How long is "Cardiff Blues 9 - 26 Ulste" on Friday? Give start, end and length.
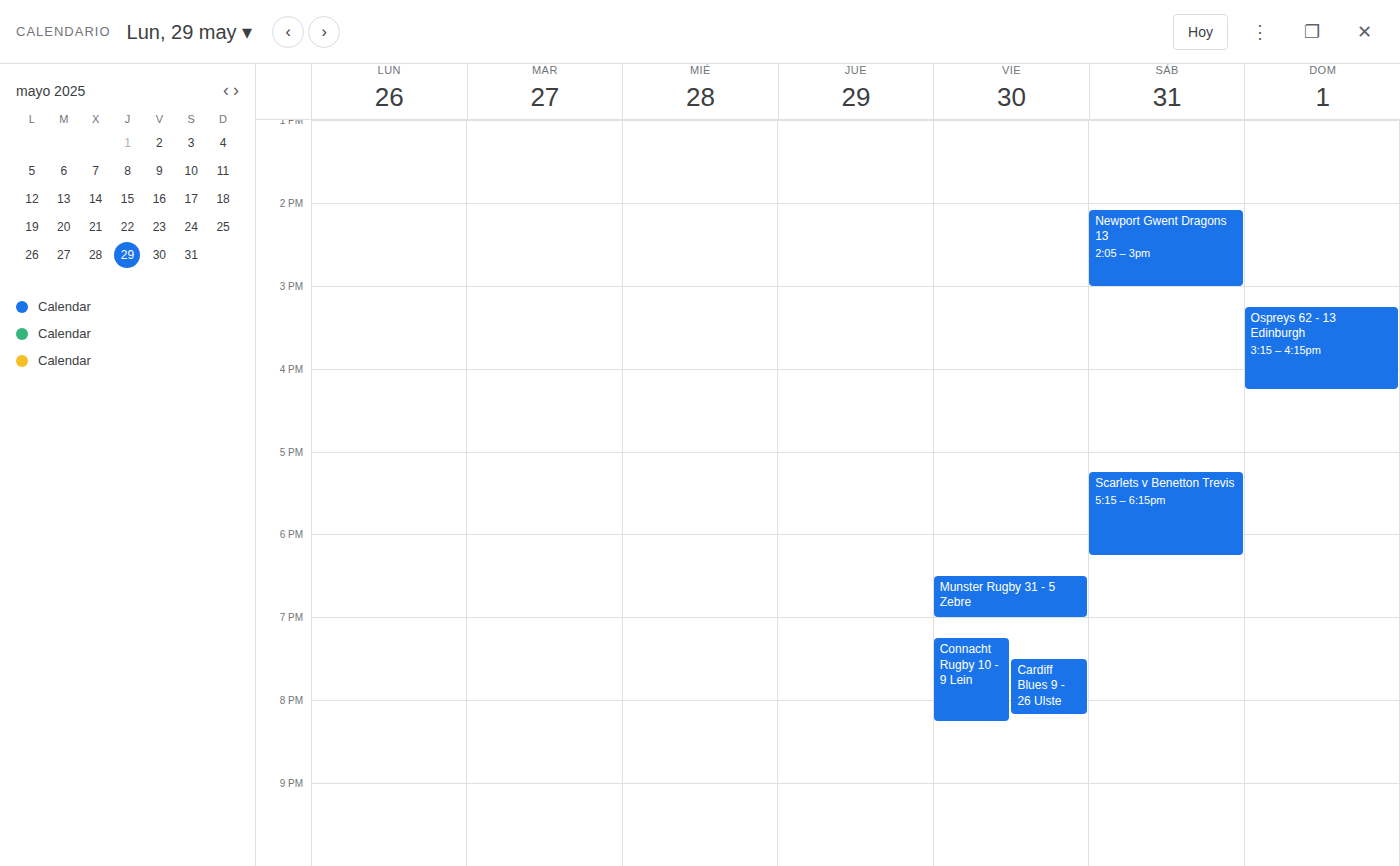
7:30 PM to 8:10 PM, 40 minutes